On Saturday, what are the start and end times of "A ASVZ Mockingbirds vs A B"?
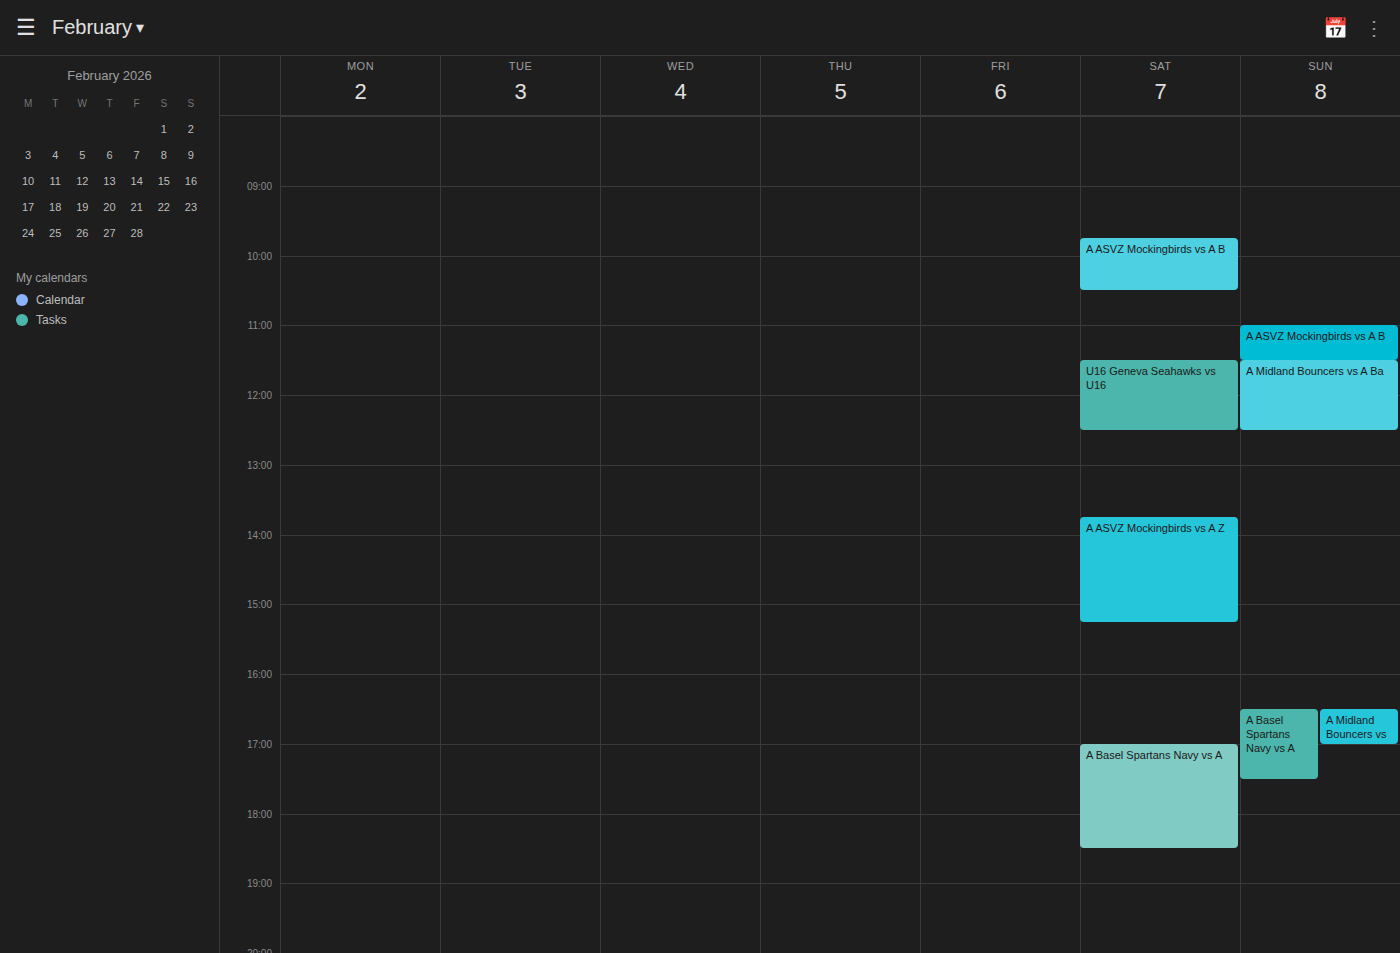
09:45 to 10:30